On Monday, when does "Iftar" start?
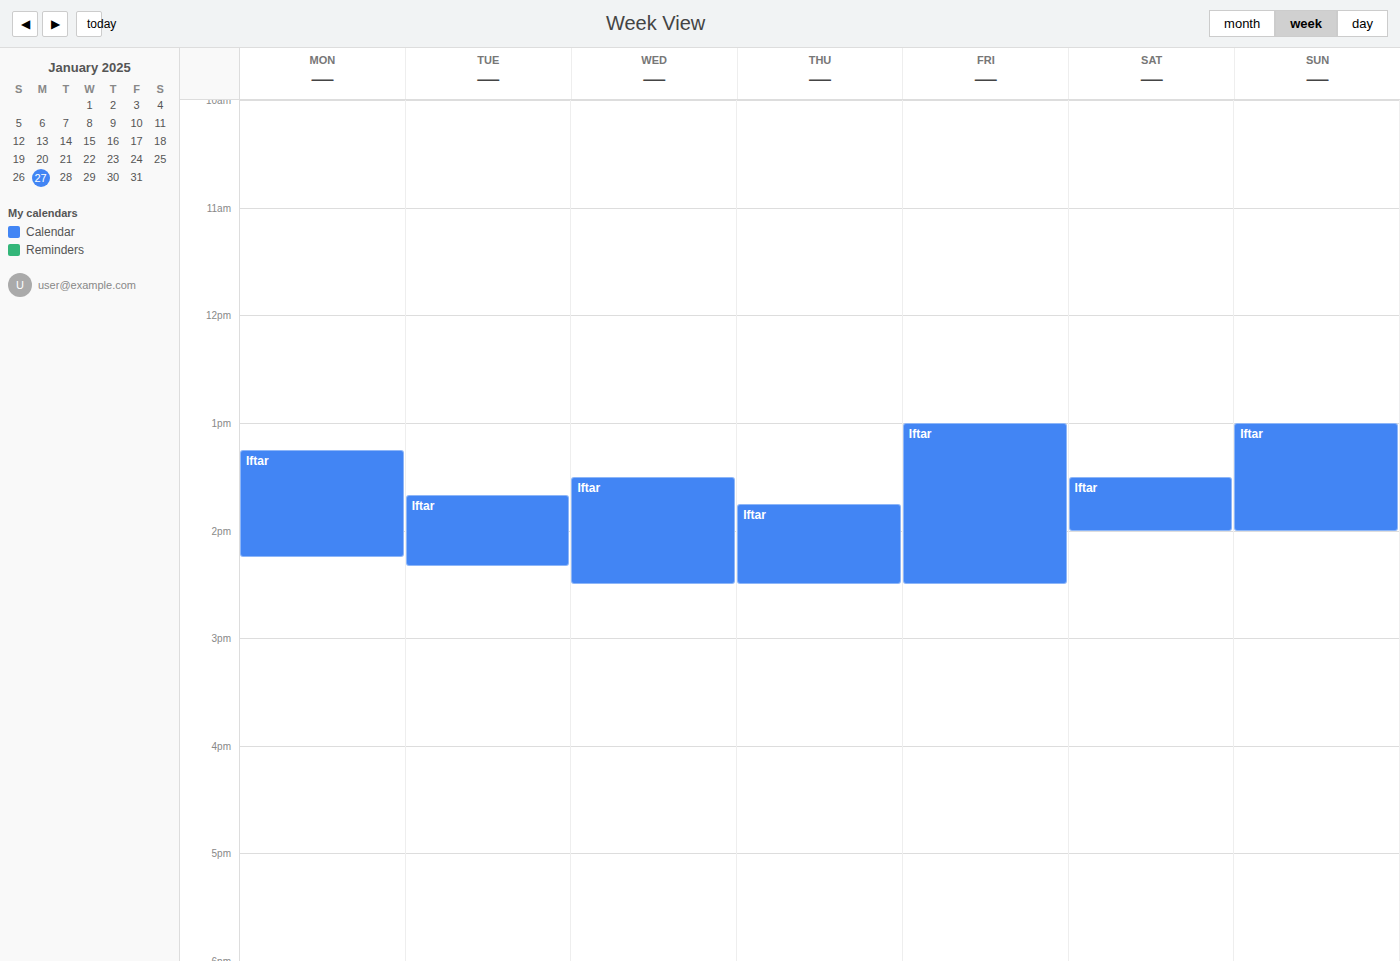
1:15 PM